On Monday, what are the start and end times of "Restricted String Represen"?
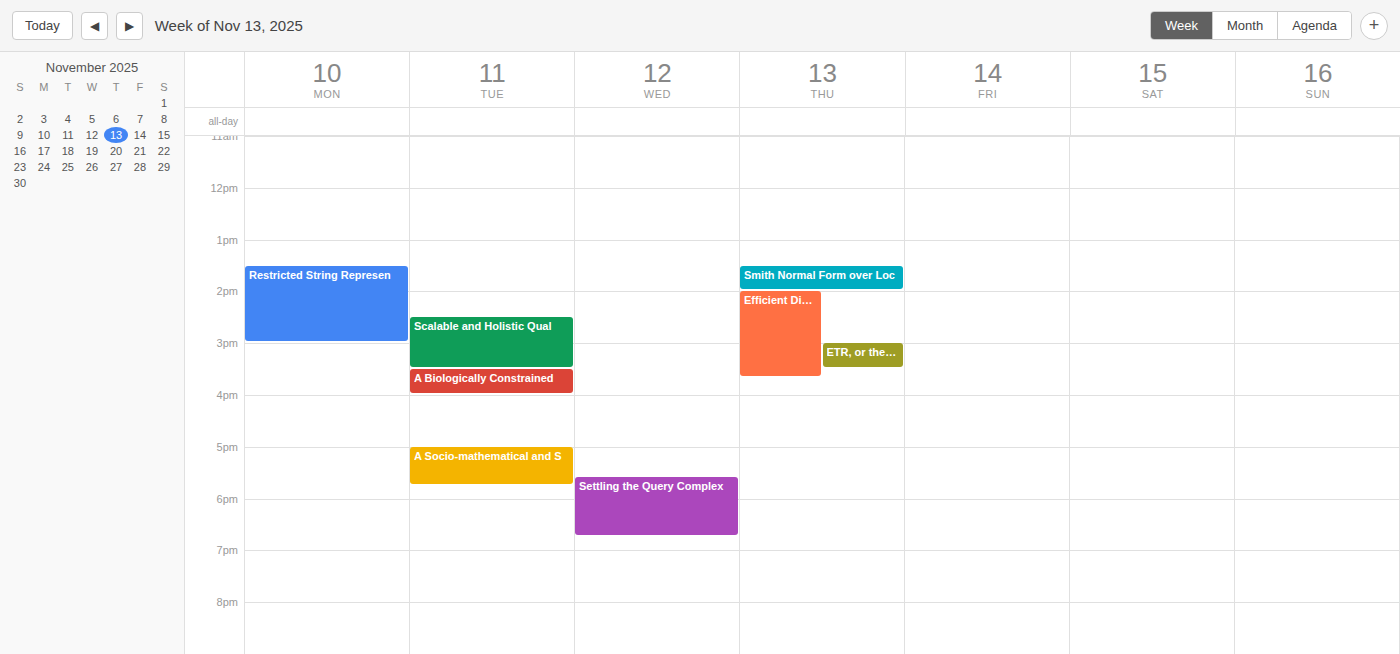
13:30 to 15:00